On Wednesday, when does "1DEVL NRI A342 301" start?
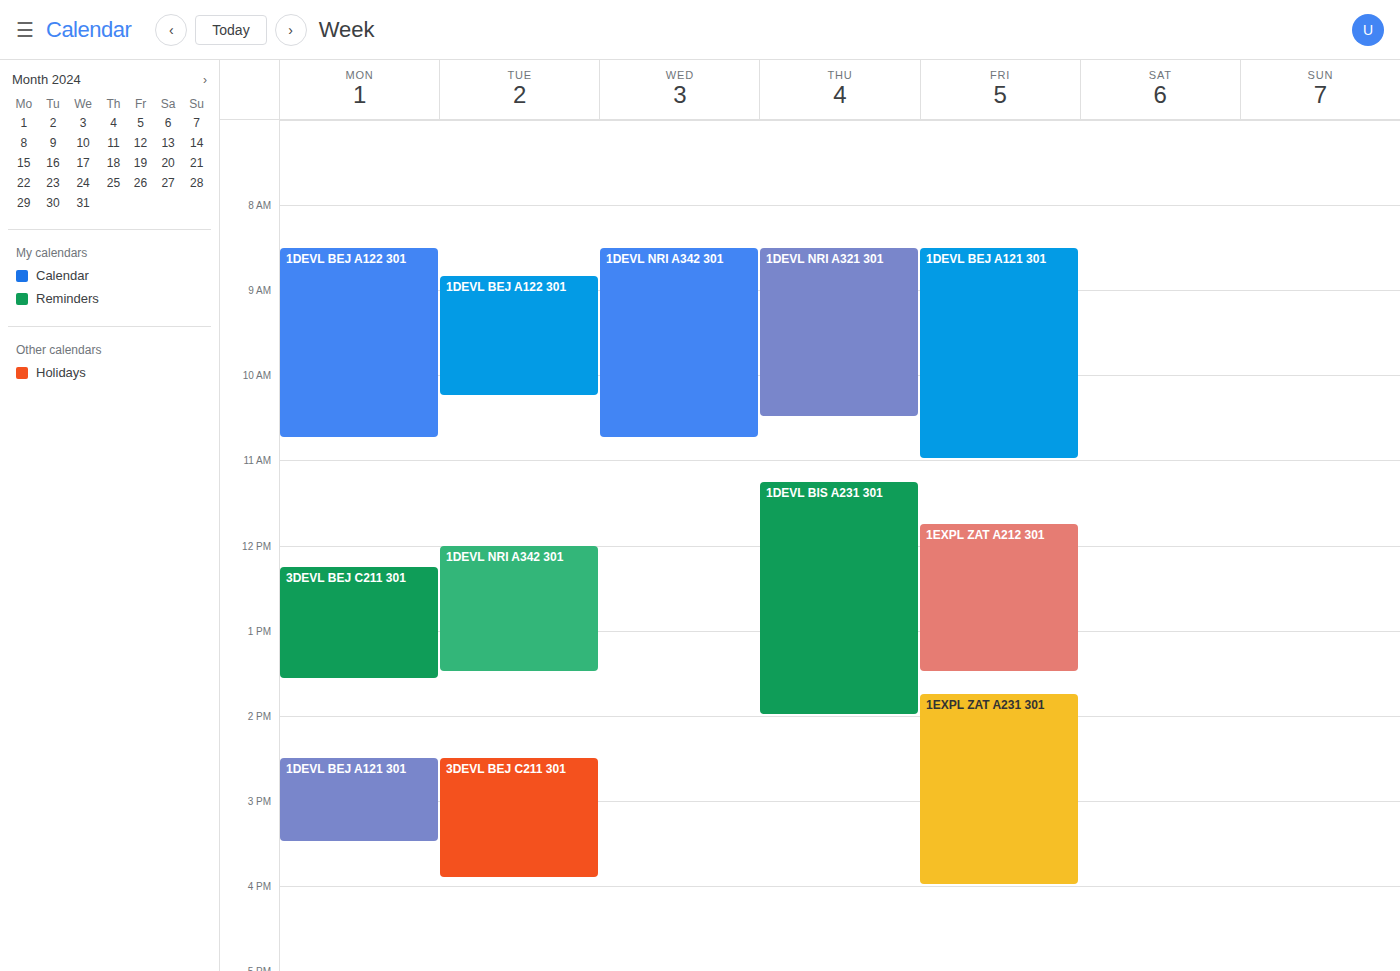
8:30 AM